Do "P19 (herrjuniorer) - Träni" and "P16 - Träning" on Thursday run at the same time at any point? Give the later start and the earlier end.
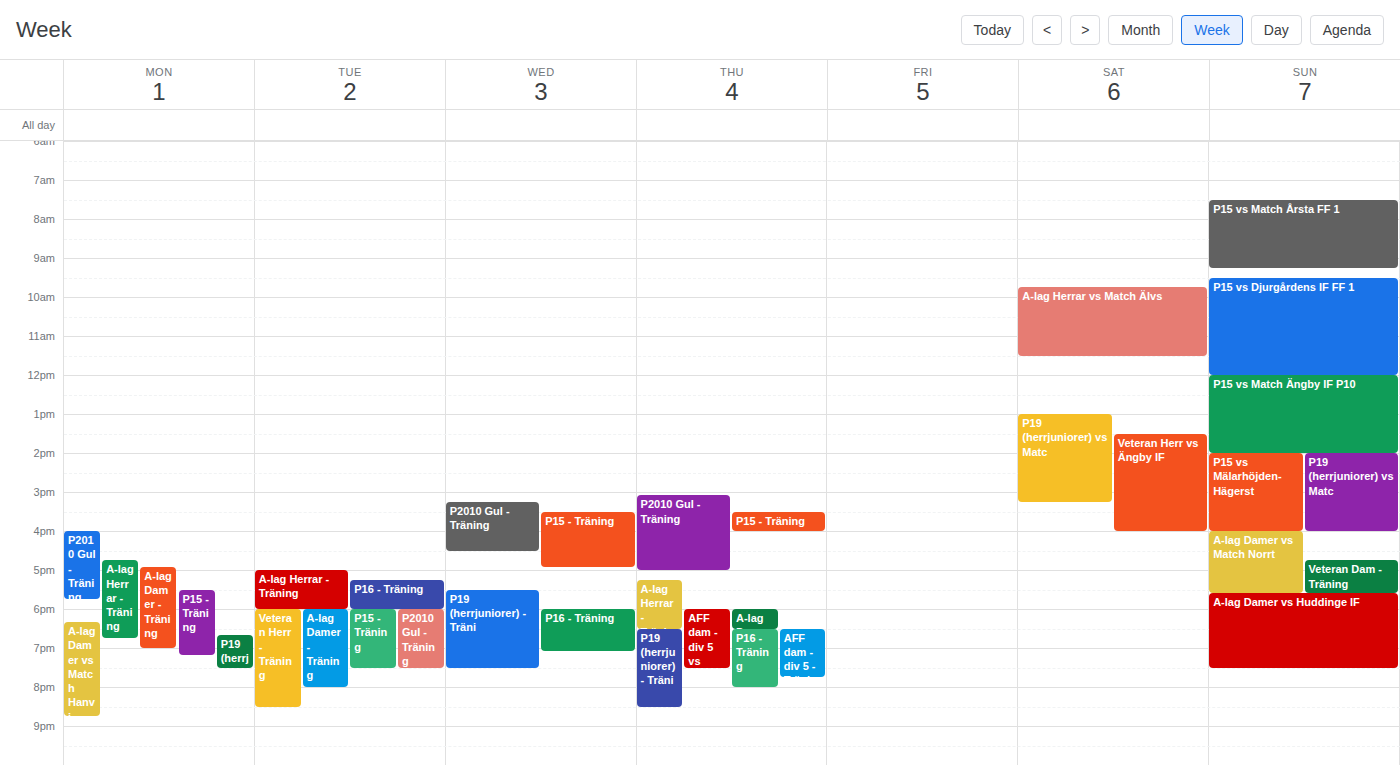
"P19 (herrjuniorer) - Träni" starts at 6:30 PM, before "P16 - Träning" ends at 8:00 PM -- they overlap.